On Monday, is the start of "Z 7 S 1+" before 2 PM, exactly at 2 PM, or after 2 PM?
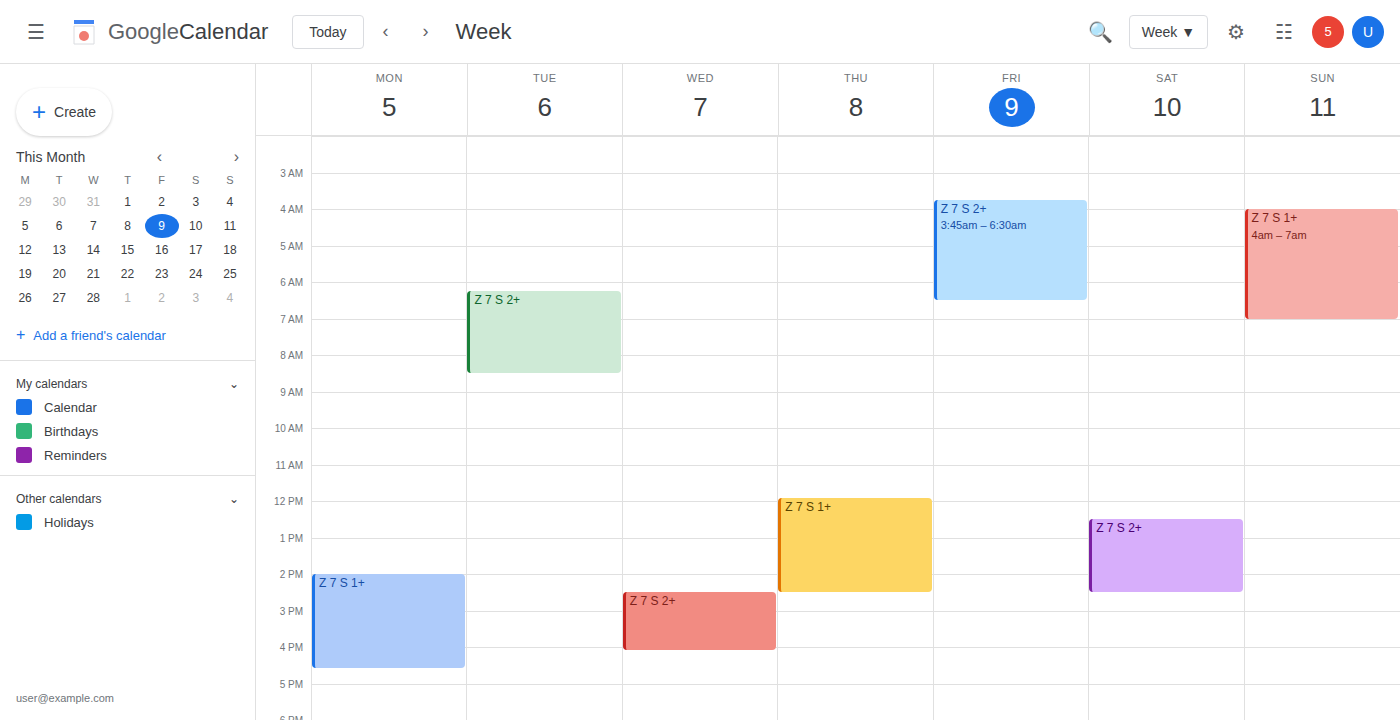
2:00 PM -- exactly at 2 PM, on the 2 PM line.